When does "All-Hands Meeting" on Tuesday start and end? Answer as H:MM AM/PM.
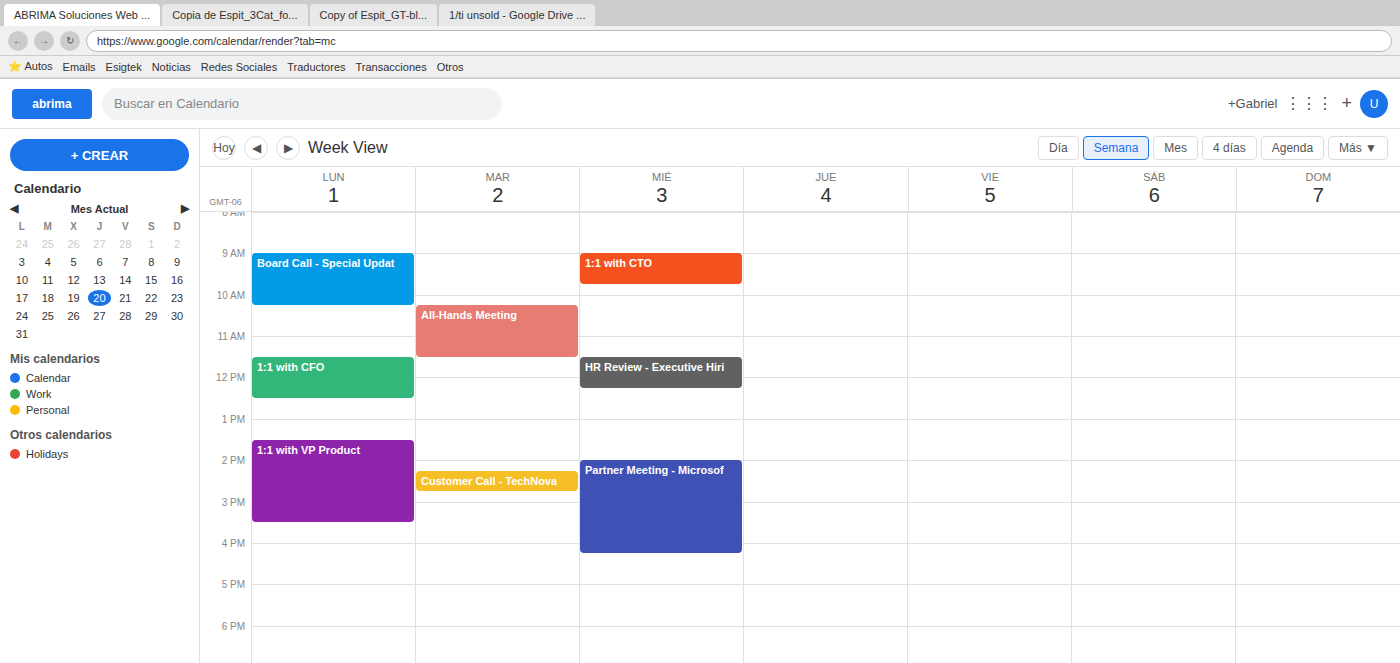
10:15 AM to 11:30 AM